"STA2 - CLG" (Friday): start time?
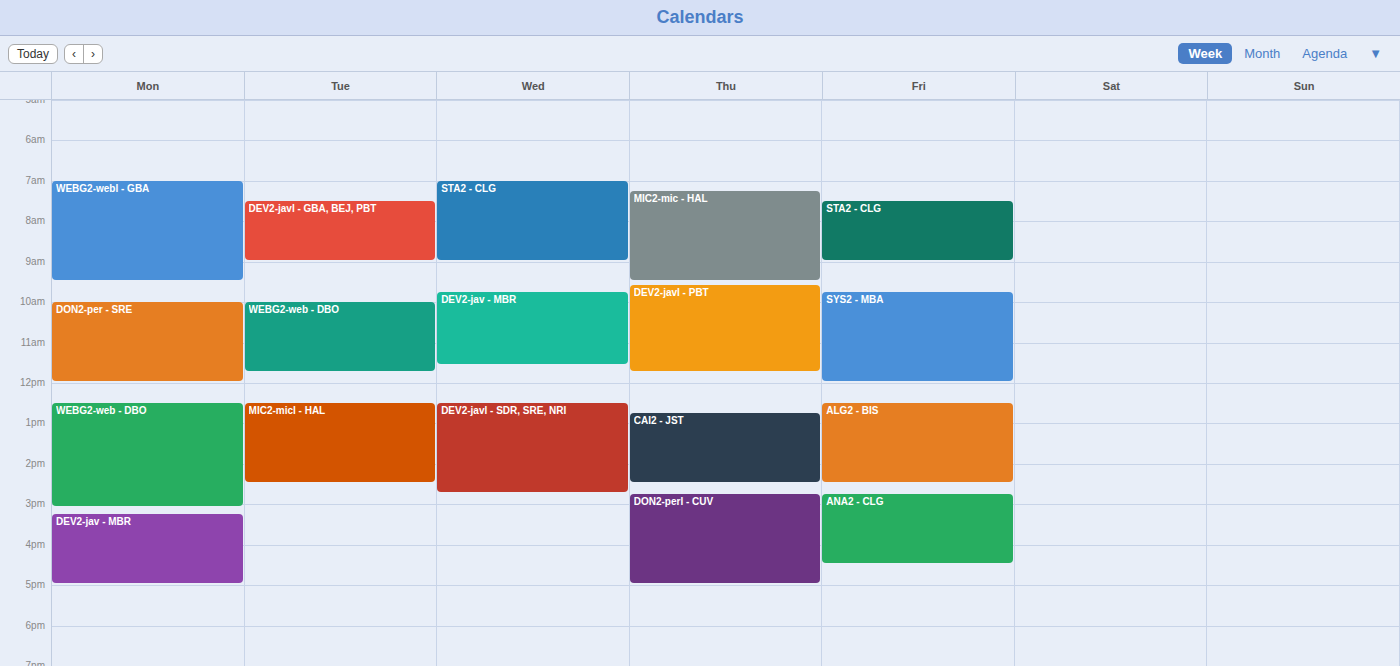
7:30 AM